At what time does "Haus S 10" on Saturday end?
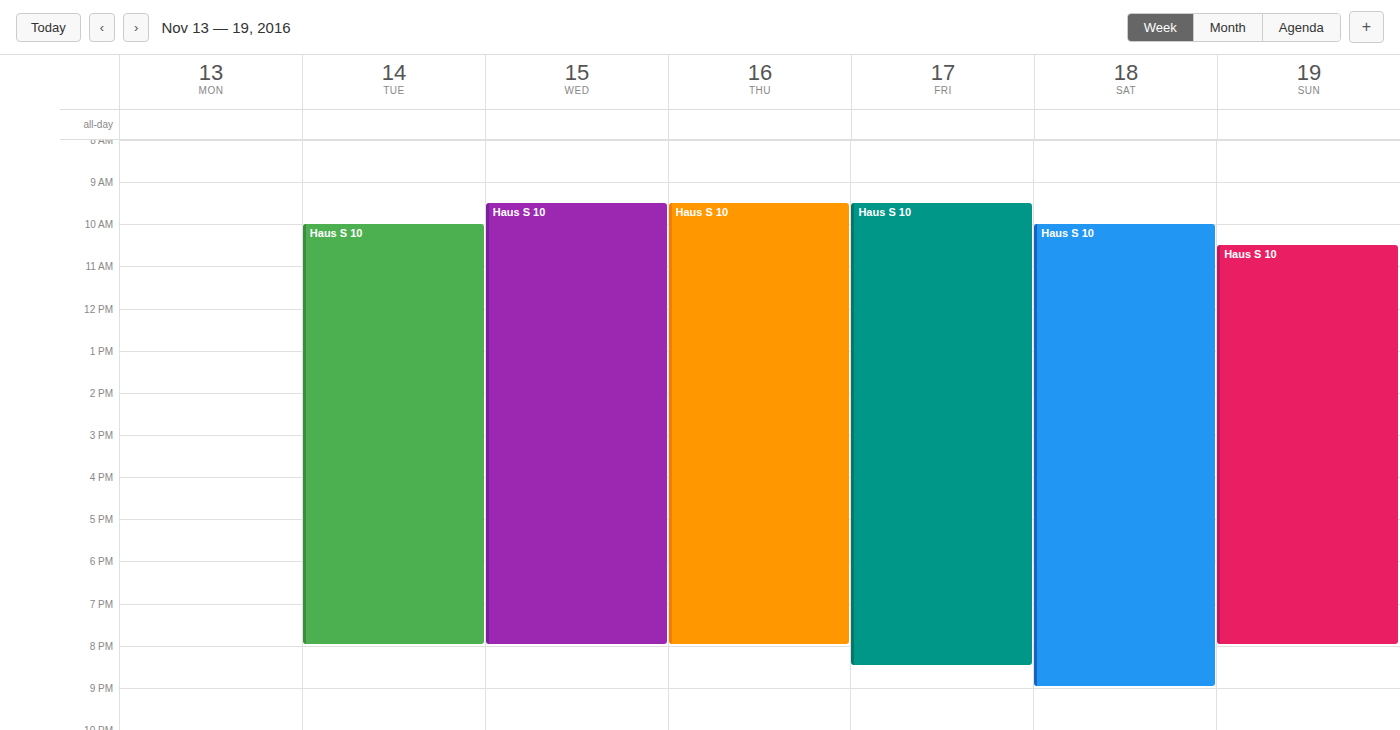
9:00 PM